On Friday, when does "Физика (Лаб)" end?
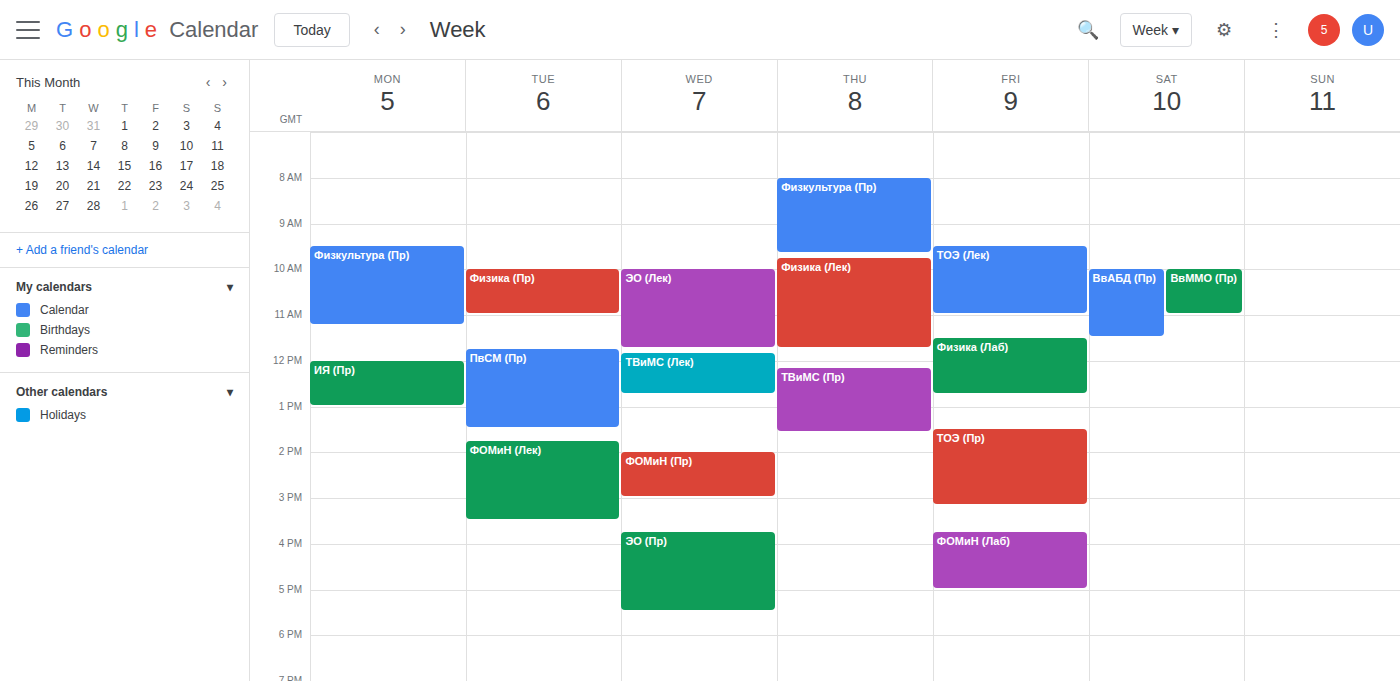
12:45 PM